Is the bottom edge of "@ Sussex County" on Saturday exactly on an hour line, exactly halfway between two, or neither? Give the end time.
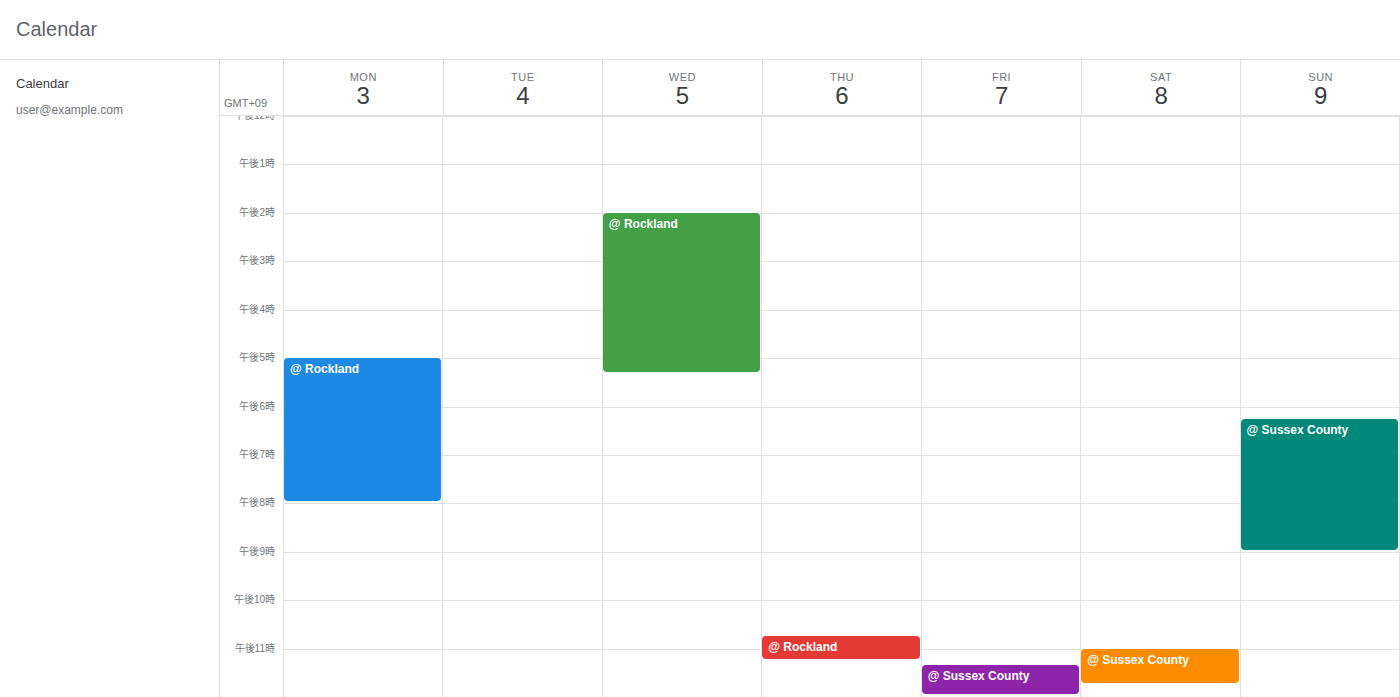
23:45 -- neither: three quarters of the way from the 23:00 line to the 24:00 line.